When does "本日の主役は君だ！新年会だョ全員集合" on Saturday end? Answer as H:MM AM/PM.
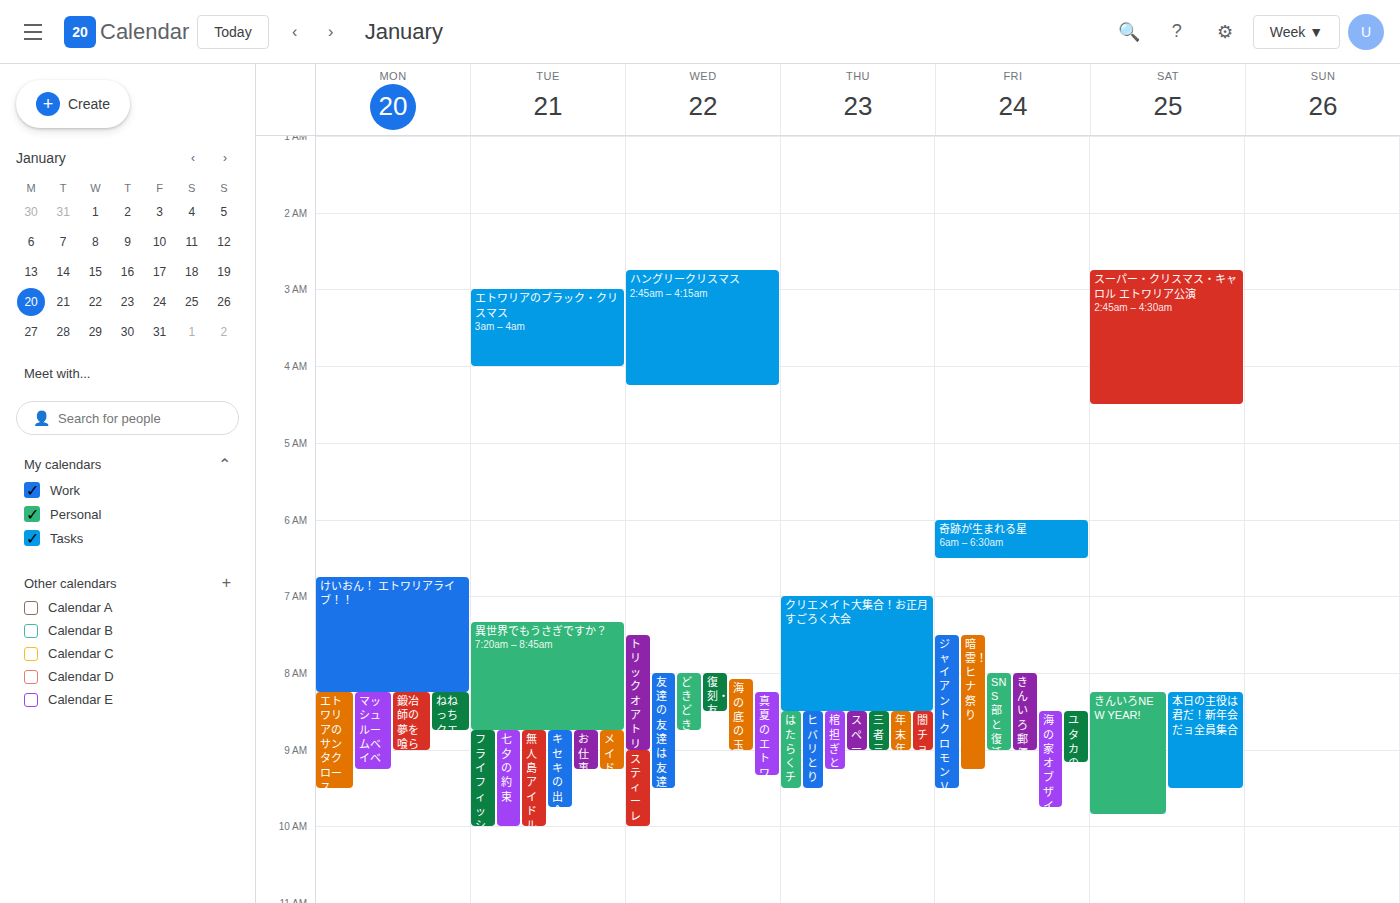
9:30 AM